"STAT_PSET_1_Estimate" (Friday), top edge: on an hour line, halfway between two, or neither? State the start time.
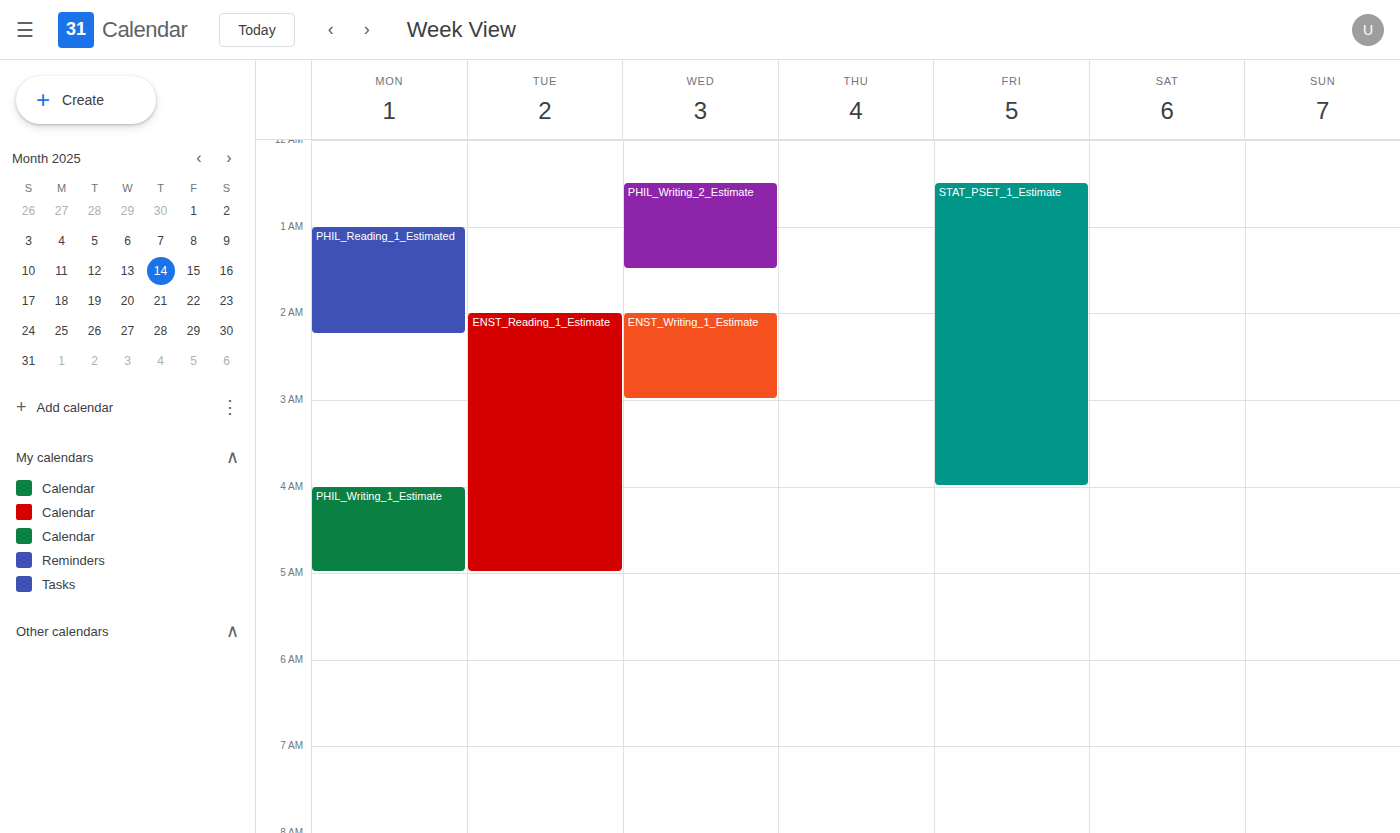
12:30 AM -- halfway between the 12 AM and 1 AM lines.